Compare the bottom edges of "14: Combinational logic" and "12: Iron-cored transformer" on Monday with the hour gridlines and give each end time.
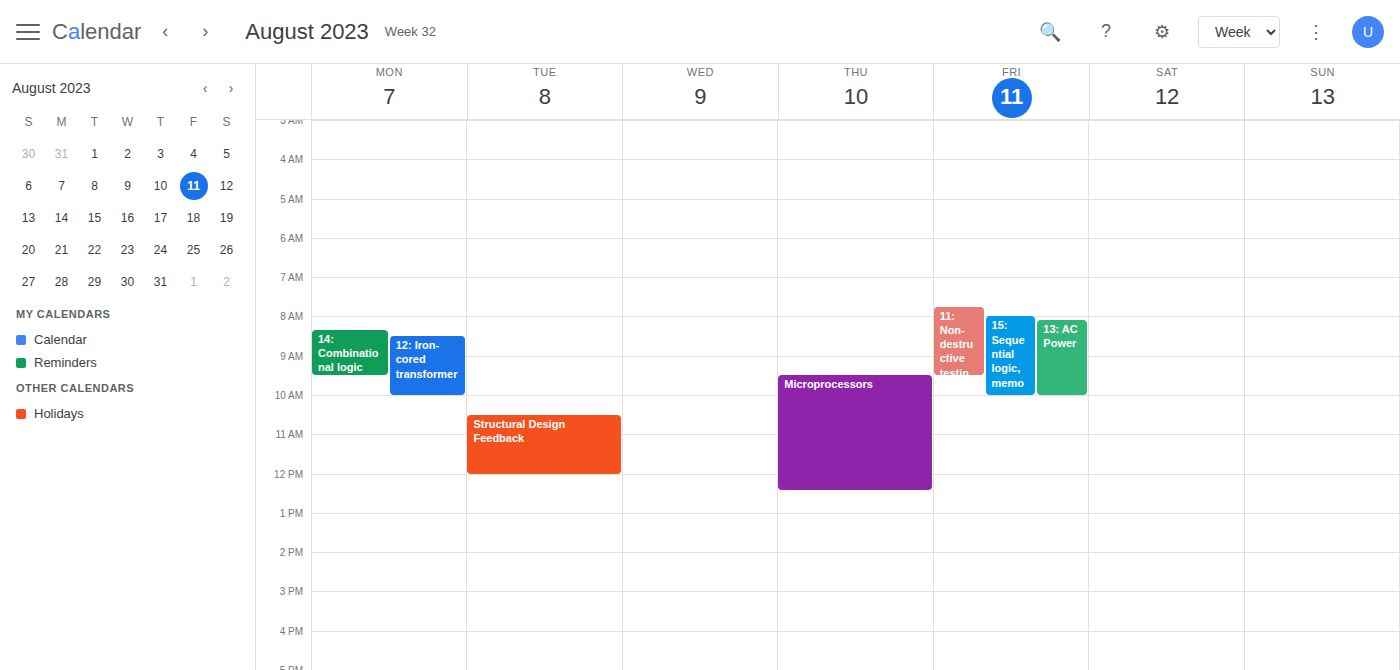
"14: Combinational logic": 9:30 AM, halfway between the 9 AM and 10 AM lines. "12: Iron-cored transformer": 10:00 AM, exactly on the 10 AM line.